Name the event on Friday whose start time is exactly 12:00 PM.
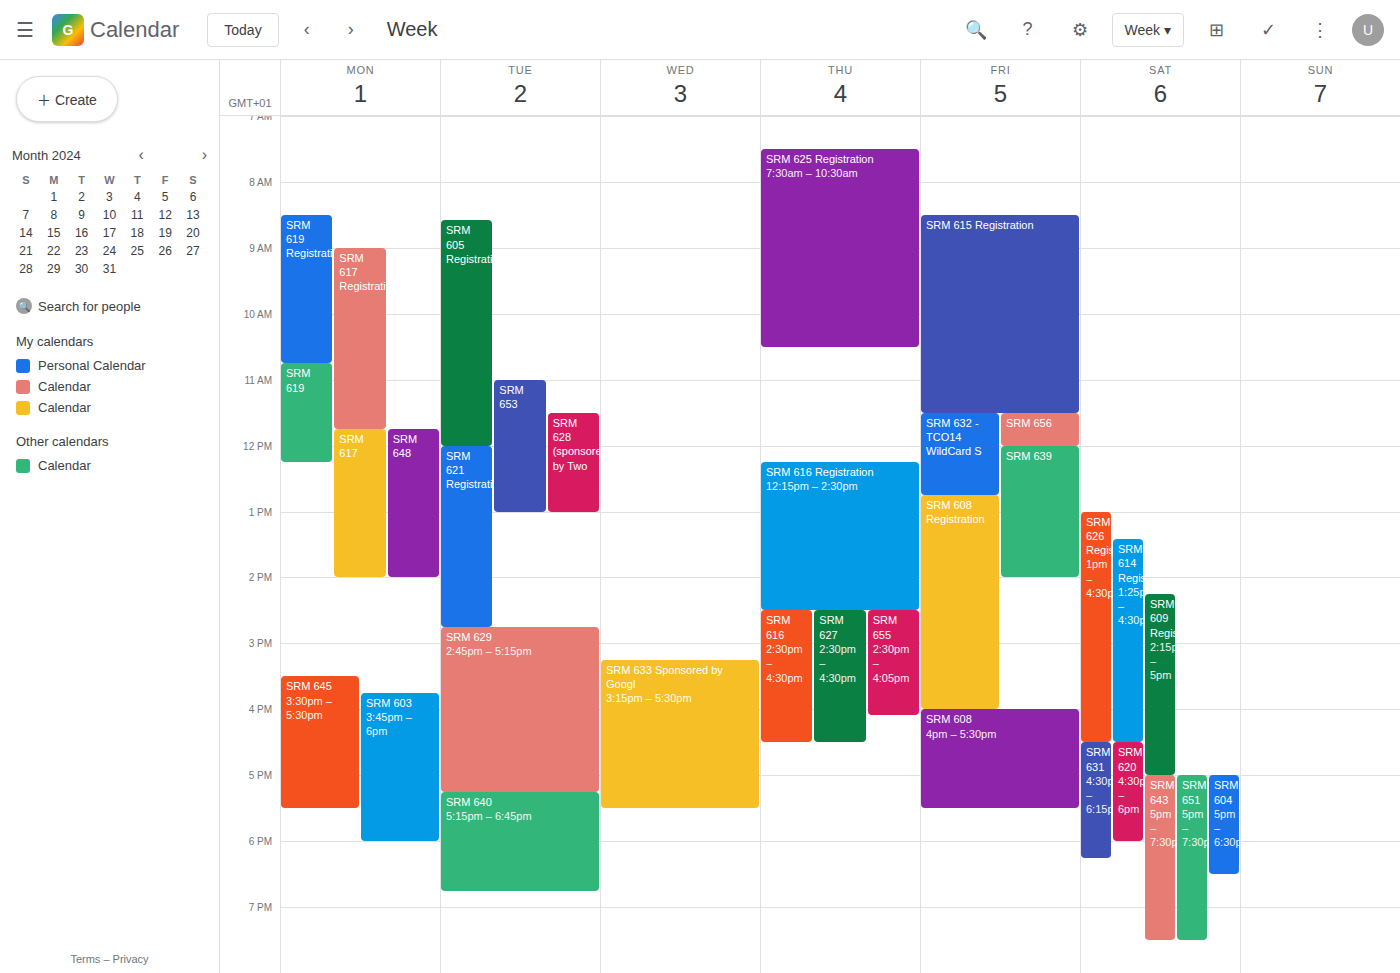
"SRM 639"